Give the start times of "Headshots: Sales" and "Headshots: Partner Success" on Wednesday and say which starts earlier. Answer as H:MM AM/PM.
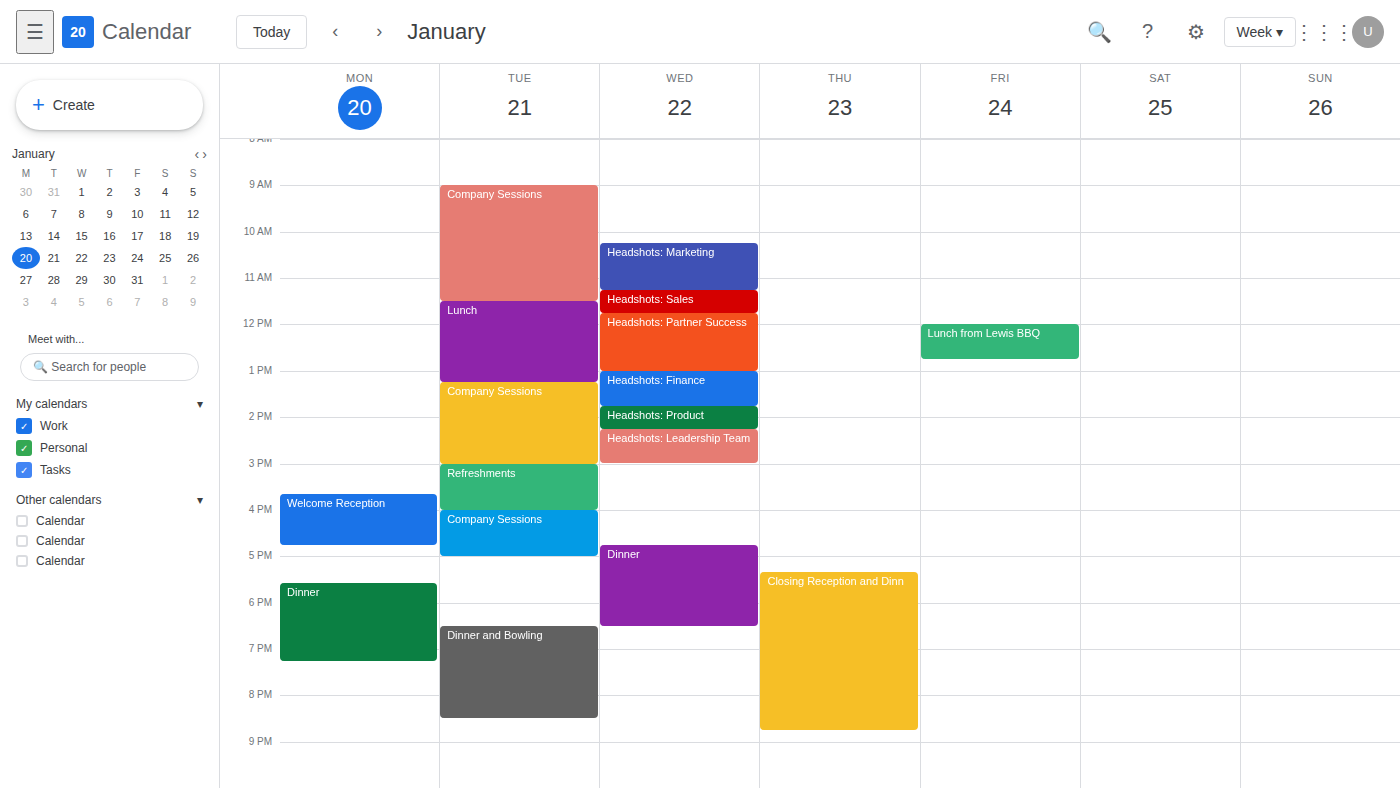
"Headshots: Sales" 11:15 AM; "Headshots: Partner Success" 11:45 AM.